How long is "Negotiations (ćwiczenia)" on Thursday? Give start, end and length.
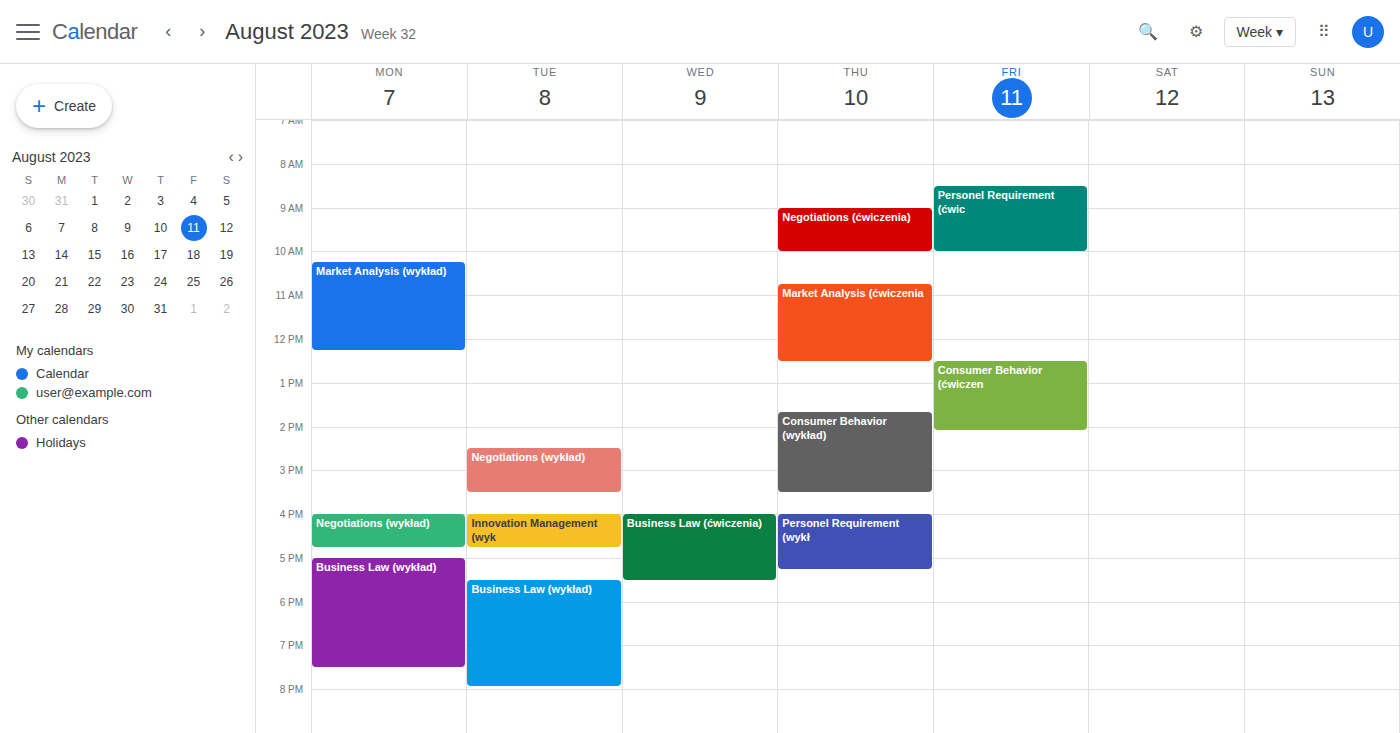
9:00 AM to 10:00 AM, 1 hour